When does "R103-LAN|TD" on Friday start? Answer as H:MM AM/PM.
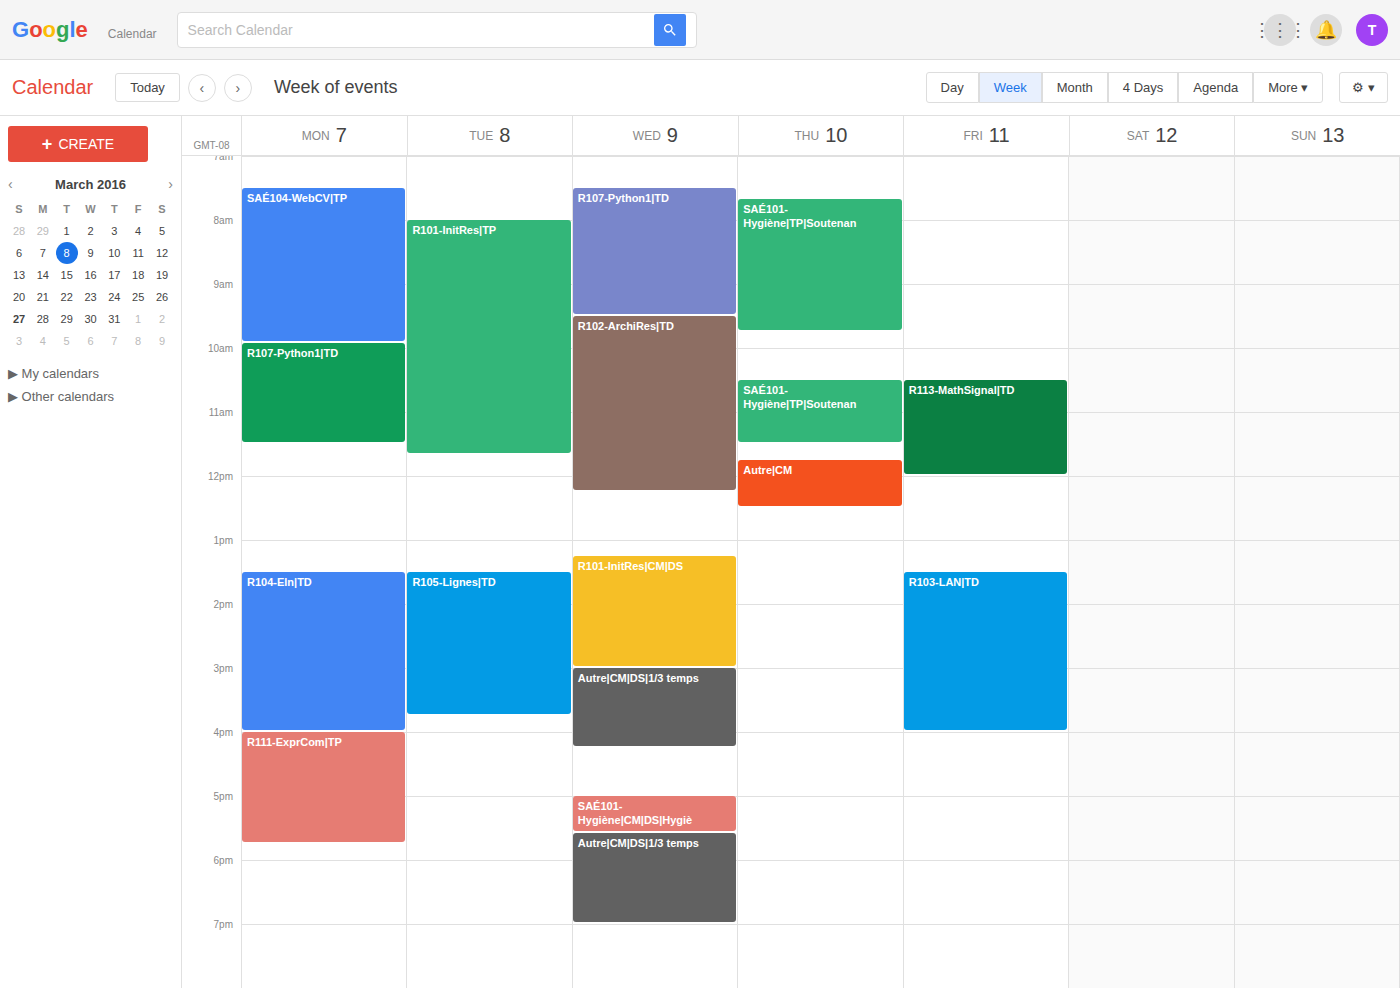
1:30 PM